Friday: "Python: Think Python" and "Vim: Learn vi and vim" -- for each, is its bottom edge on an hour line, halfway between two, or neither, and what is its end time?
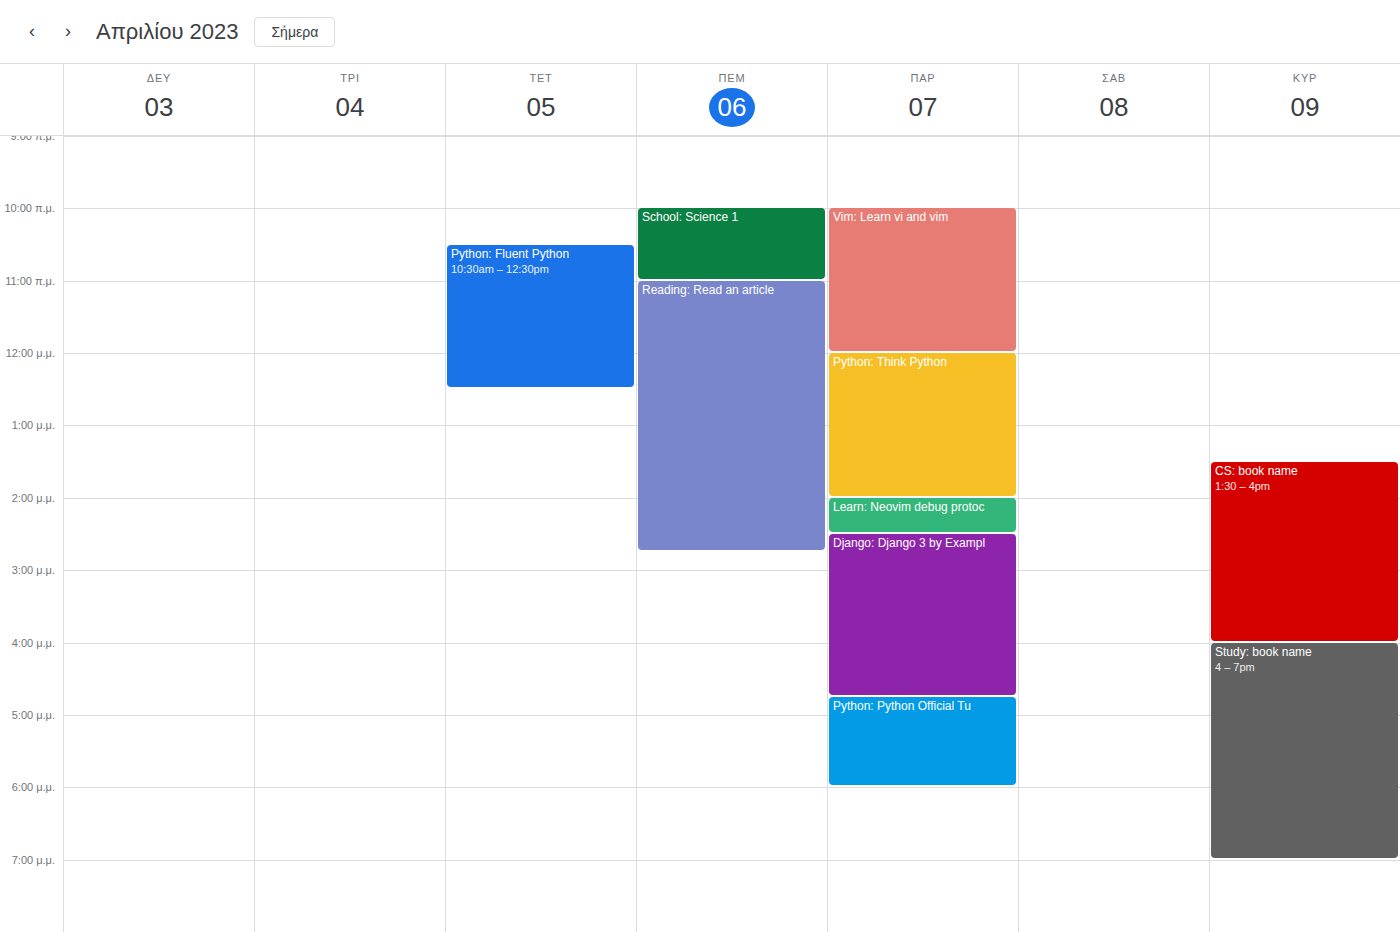
"Python: Think Python": 2:00 PM, exactly on the 2 PM line. "Vim: Learn vi and vim": 12:00 PM, exactly on the 12 PM line.